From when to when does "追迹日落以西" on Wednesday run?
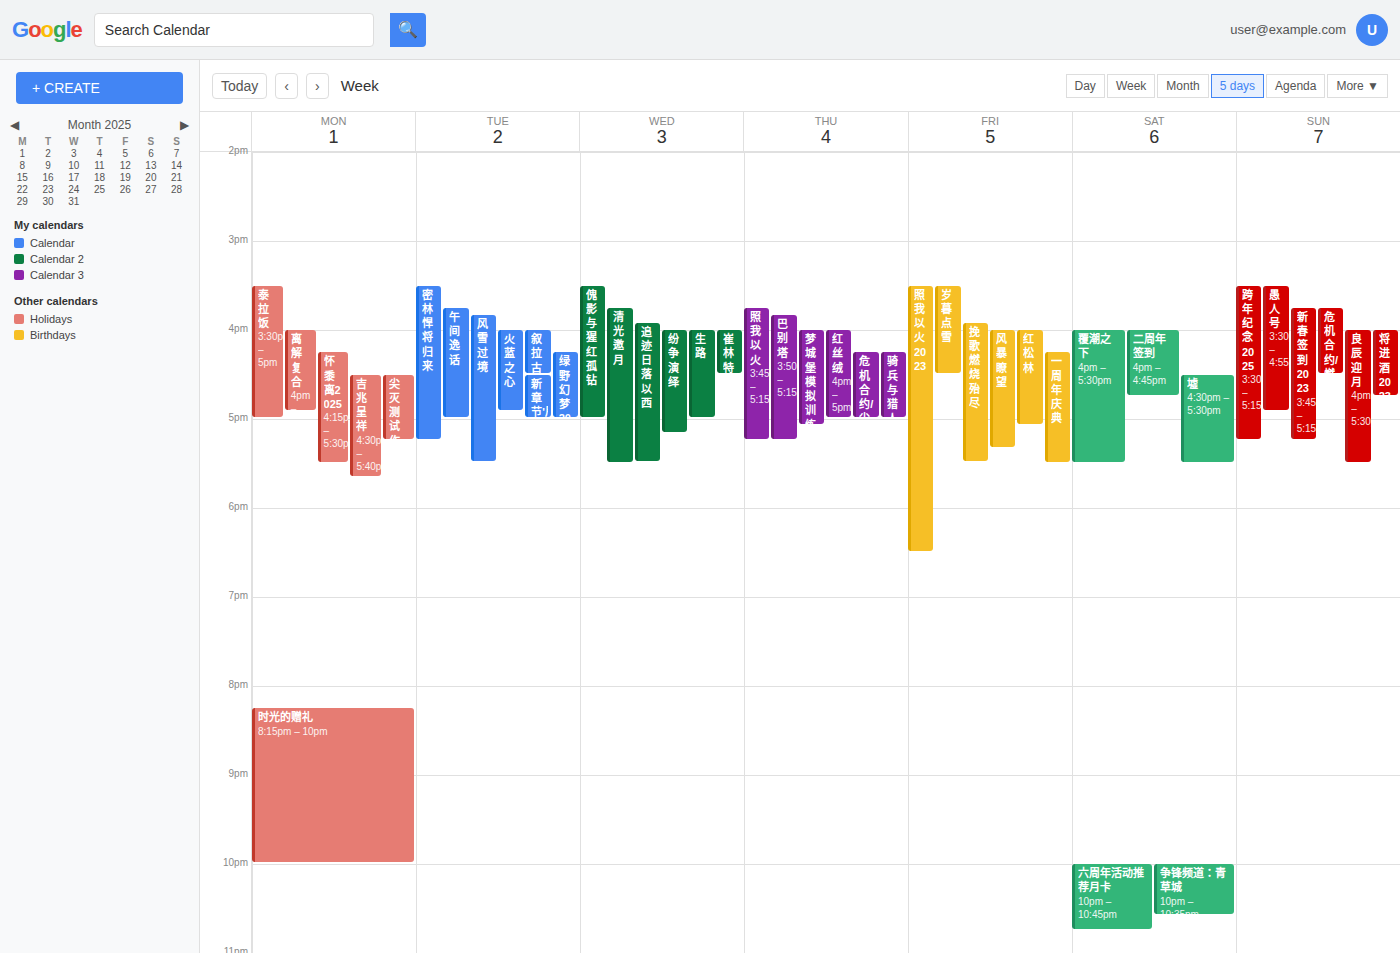
15:55 to 17:30